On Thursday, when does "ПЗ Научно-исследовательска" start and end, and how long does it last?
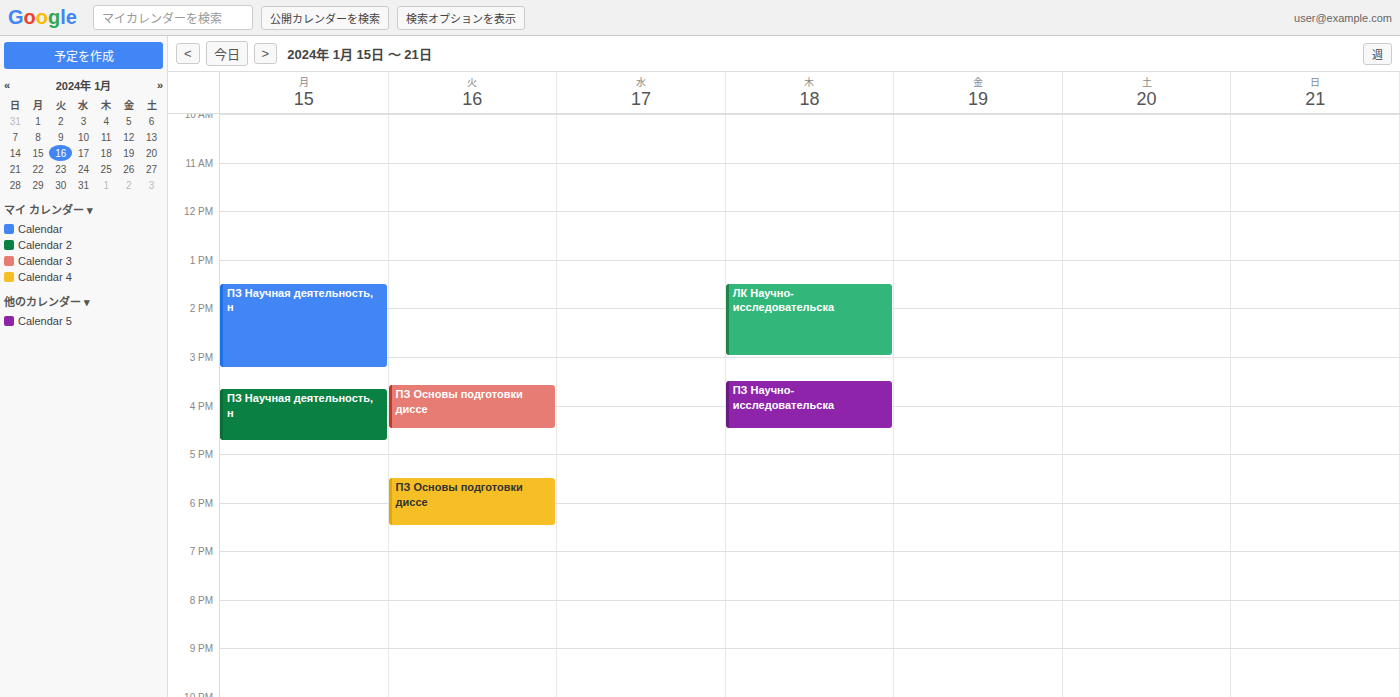
3:30 PM to 4:30 PM, 1 hour